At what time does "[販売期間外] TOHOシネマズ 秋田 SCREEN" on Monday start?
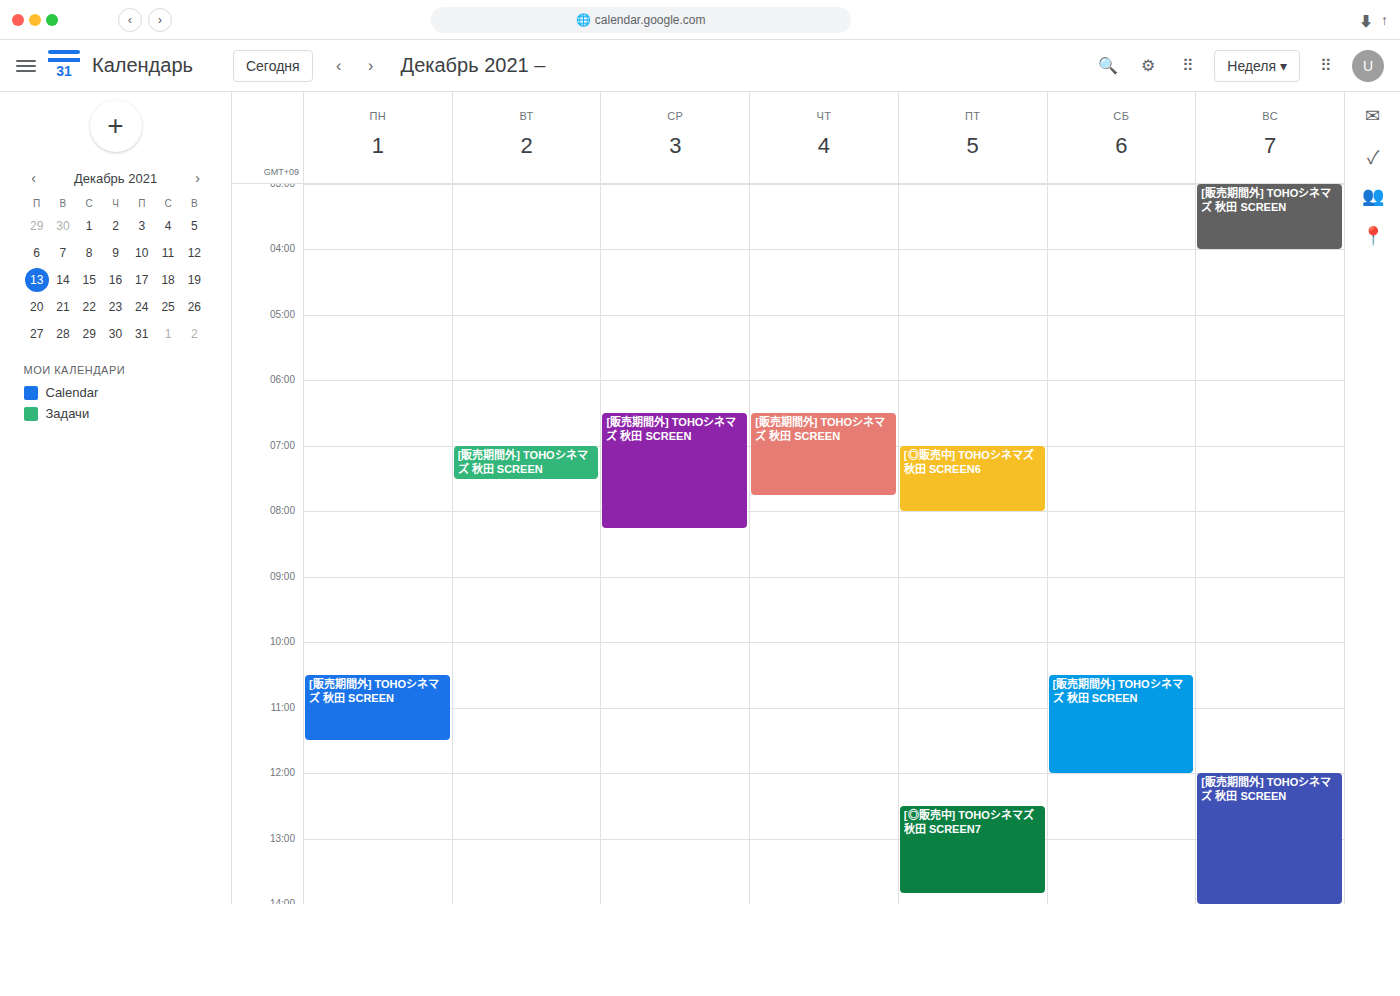
10:30